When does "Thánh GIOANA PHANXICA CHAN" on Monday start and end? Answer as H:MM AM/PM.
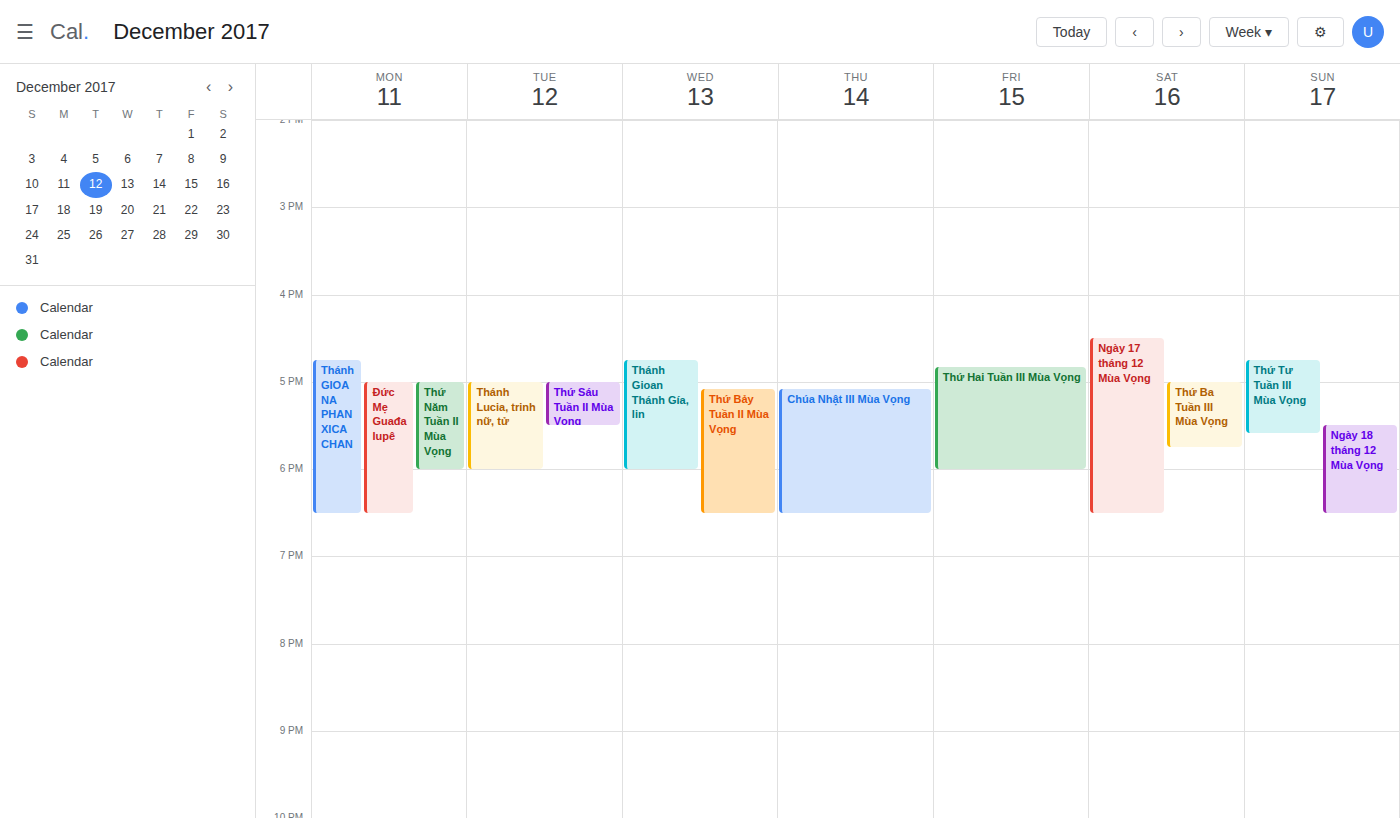
4:45 PM to 6:30 PM